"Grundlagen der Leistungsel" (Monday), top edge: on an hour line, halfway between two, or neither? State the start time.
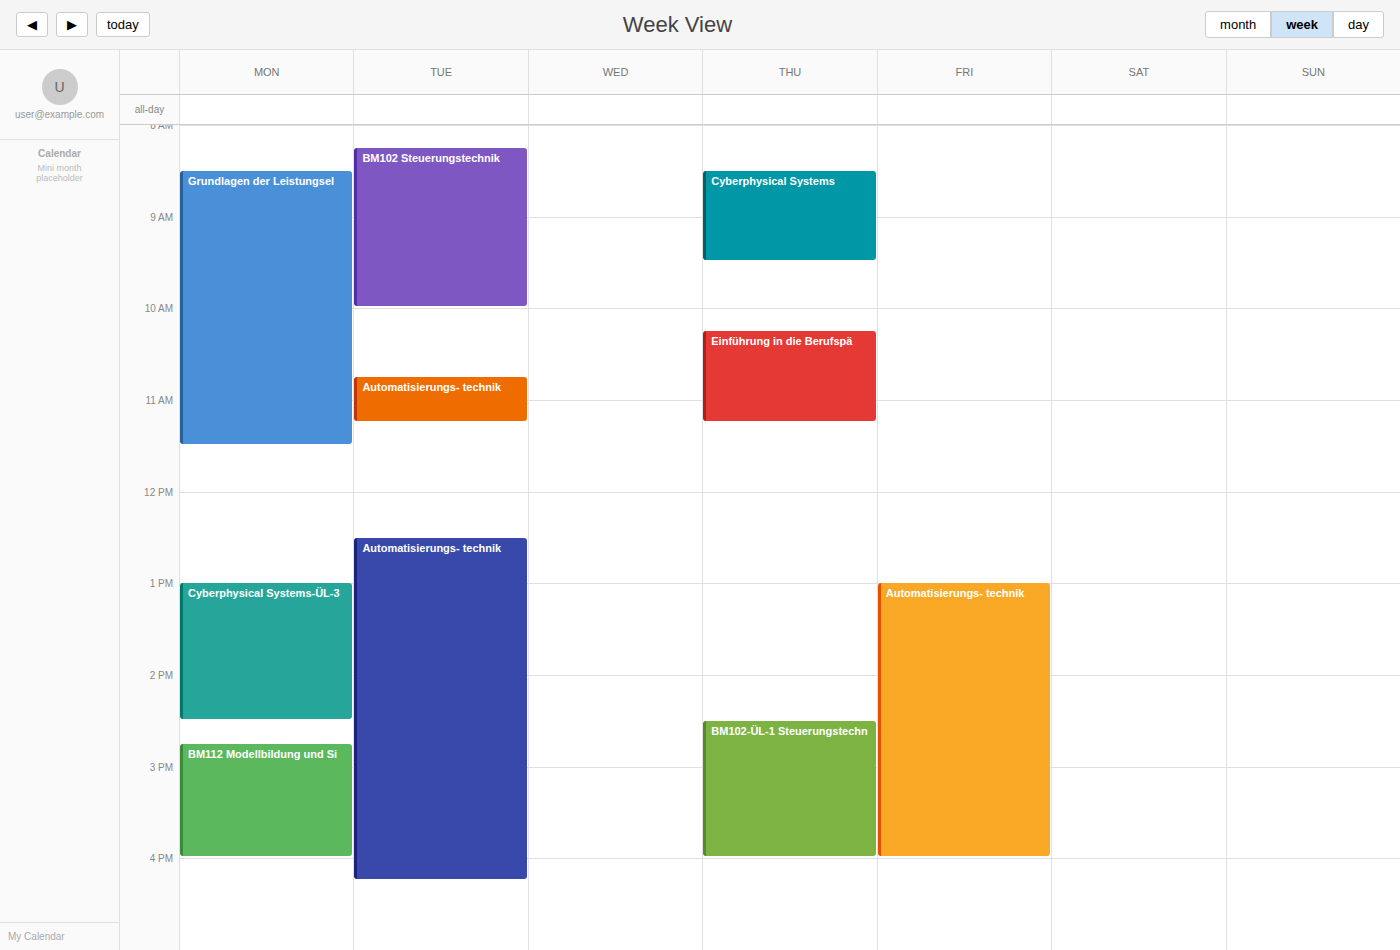
08:30 -- halfway between the 08:00 and 09:00 lines.